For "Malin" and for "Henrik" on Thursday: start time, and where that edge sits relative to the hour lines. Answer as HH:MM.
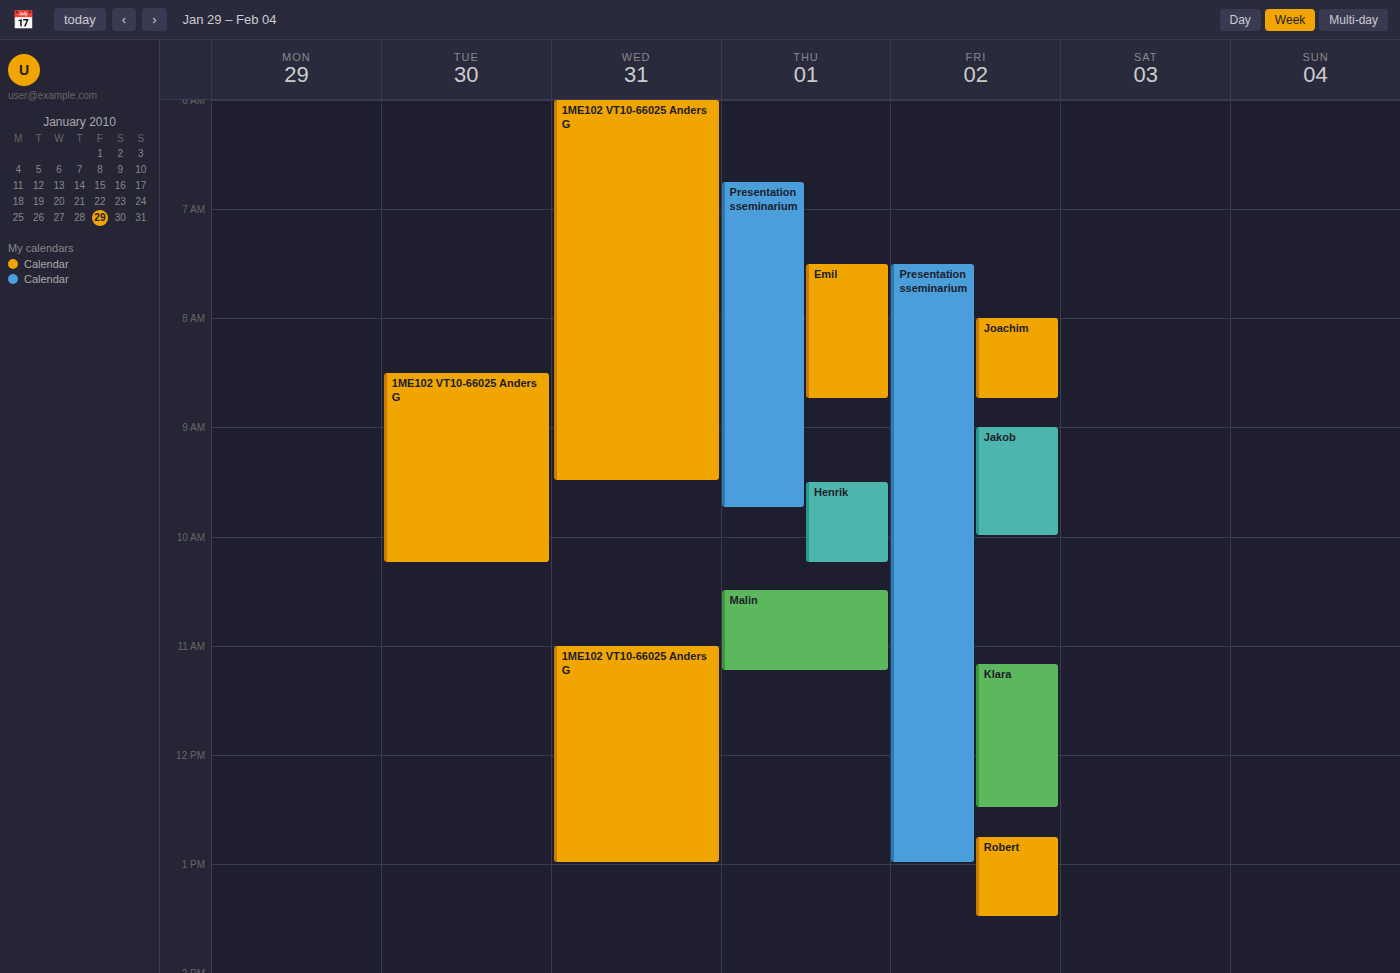
"Malin": 10:30, halfway between the 10:00 and 11:00 lines. "Henrik": 09:30, halfway between the 09:00 and 10:00 lines.